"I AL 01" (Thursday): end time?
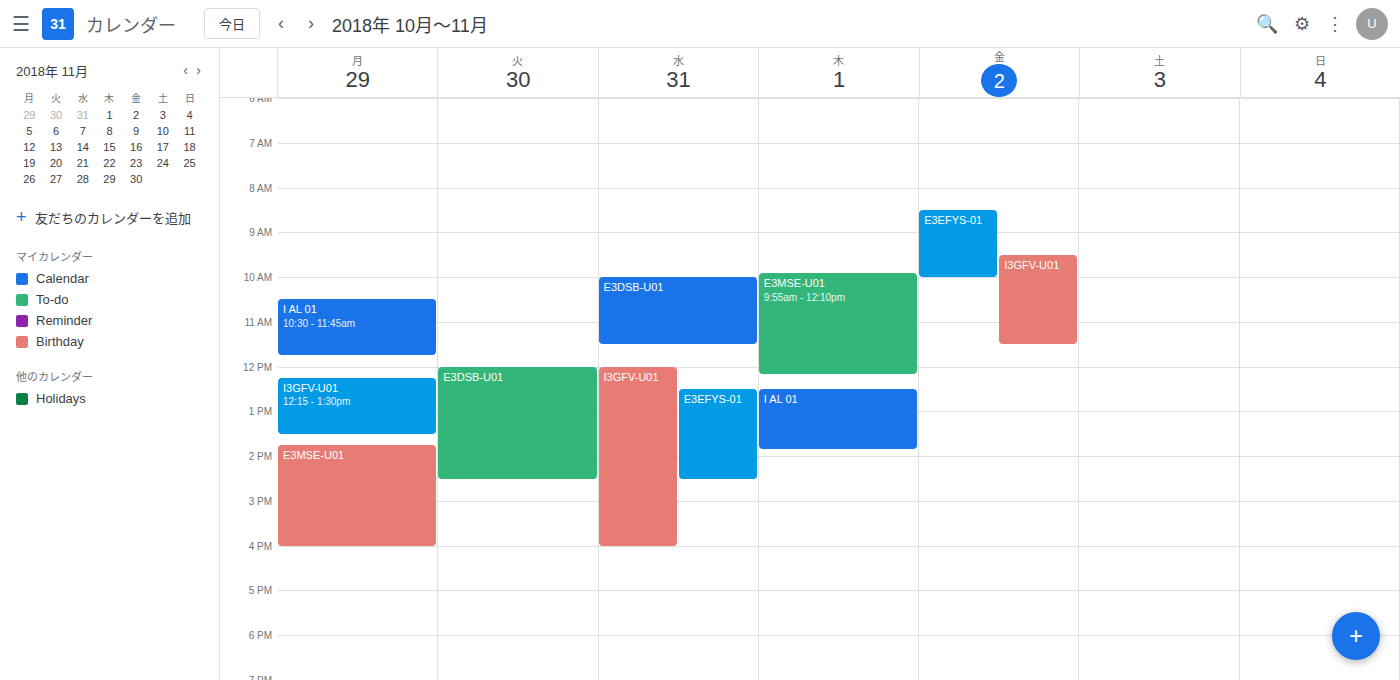
13:50